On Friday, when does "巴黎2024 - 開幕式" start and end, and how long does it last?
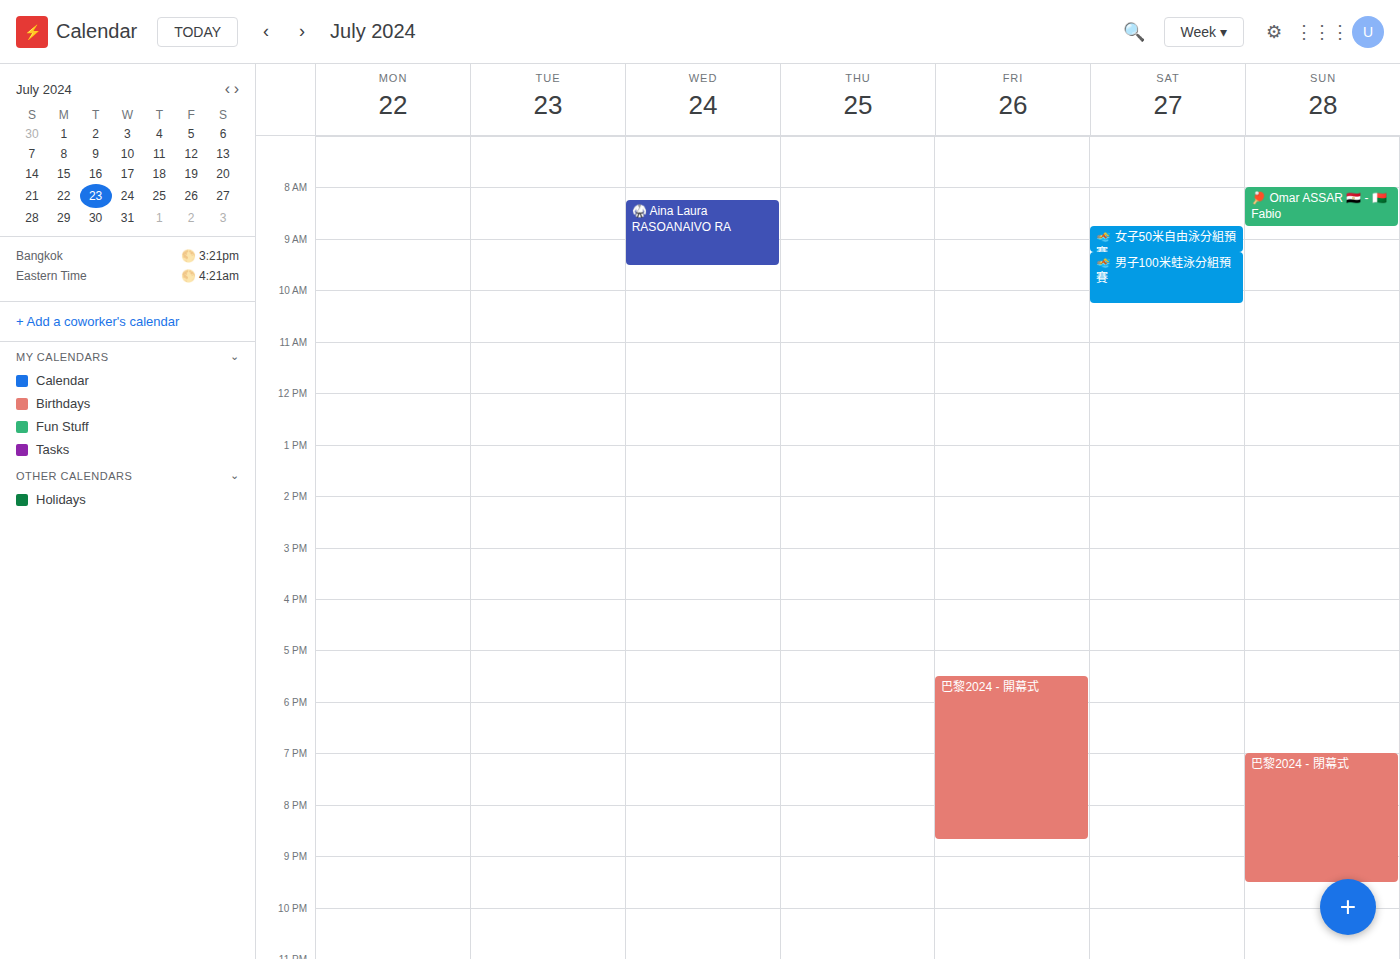
5:30 PM to 8:40 PM, 3 hours 10 minutes